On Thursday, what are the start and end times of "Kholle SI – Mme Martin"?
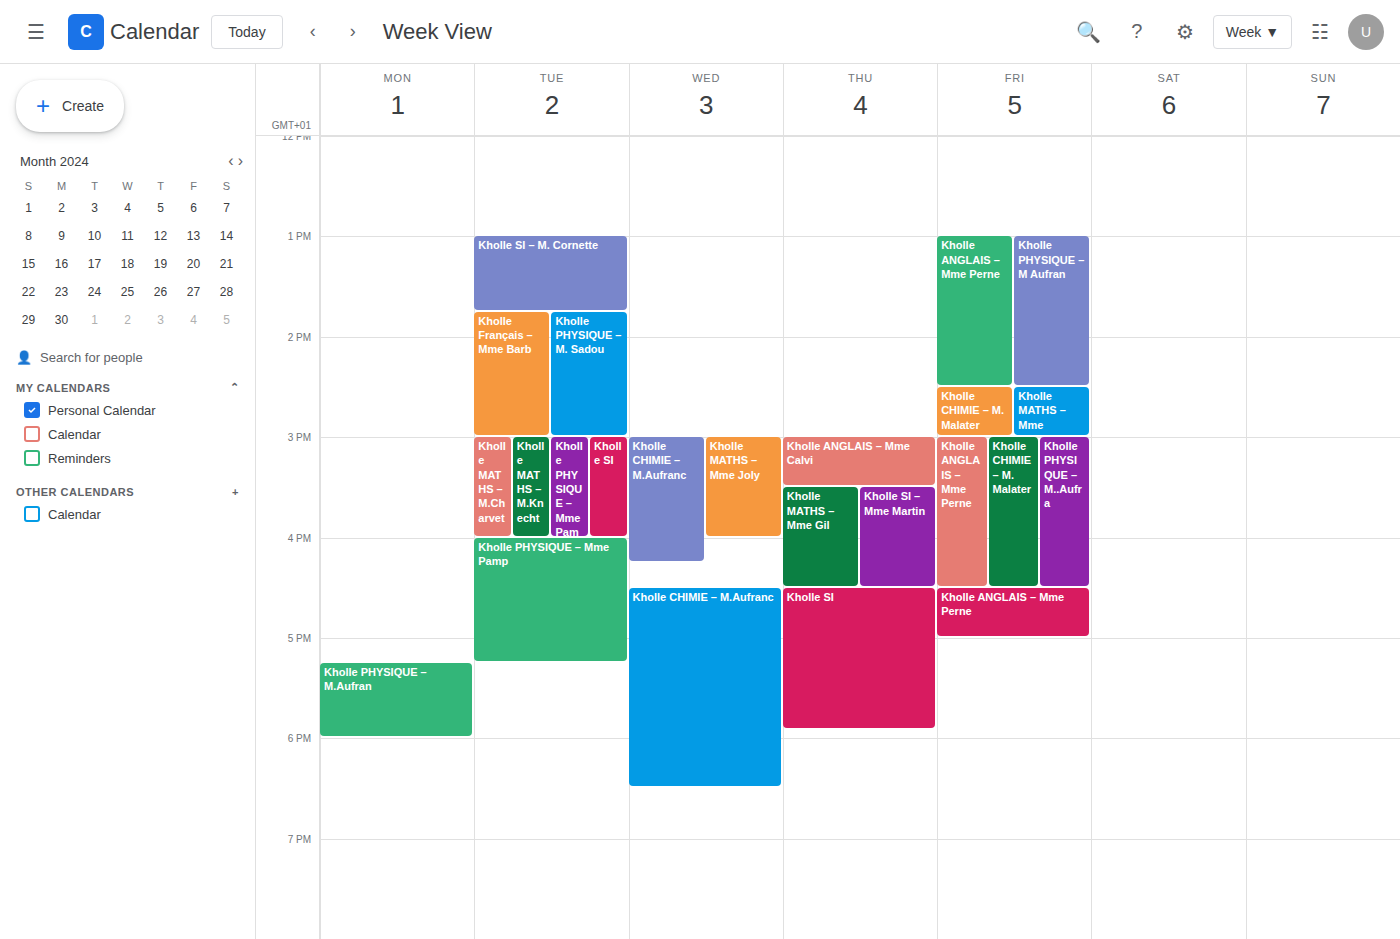
15:30 to 16:30